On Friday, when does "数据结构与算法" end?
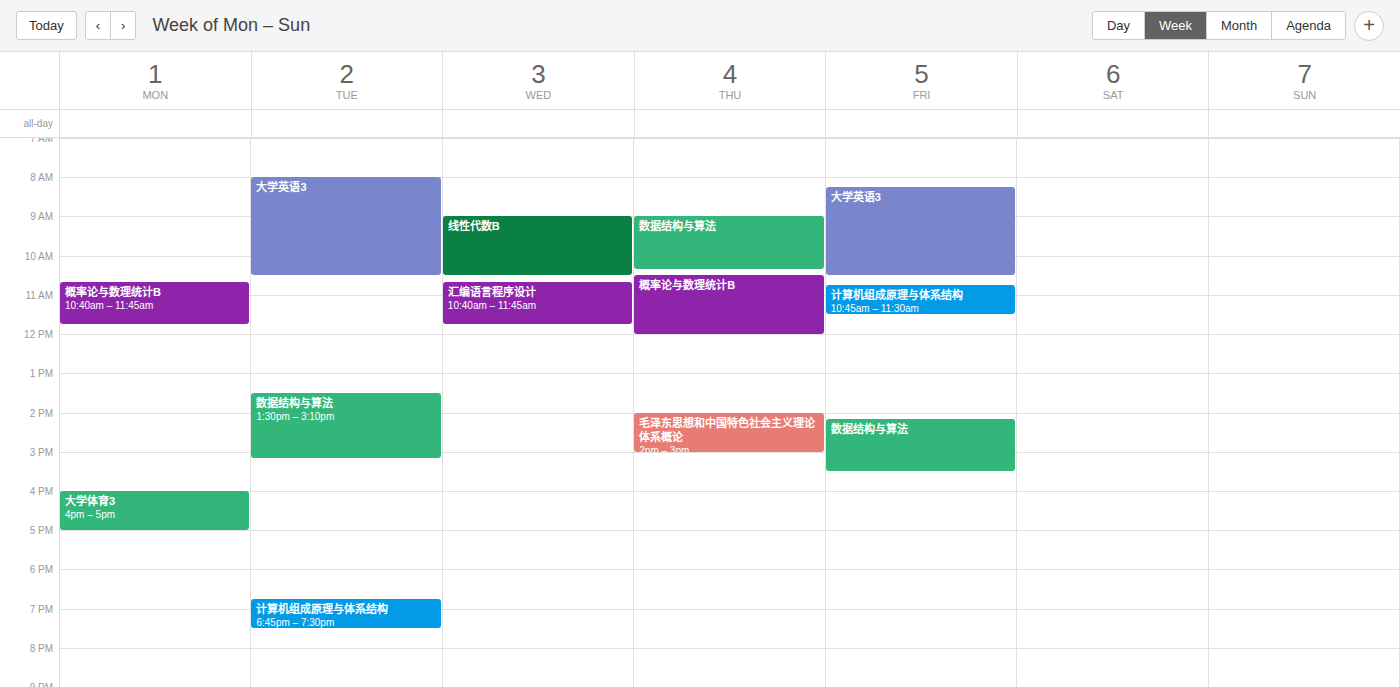
3:30 PM